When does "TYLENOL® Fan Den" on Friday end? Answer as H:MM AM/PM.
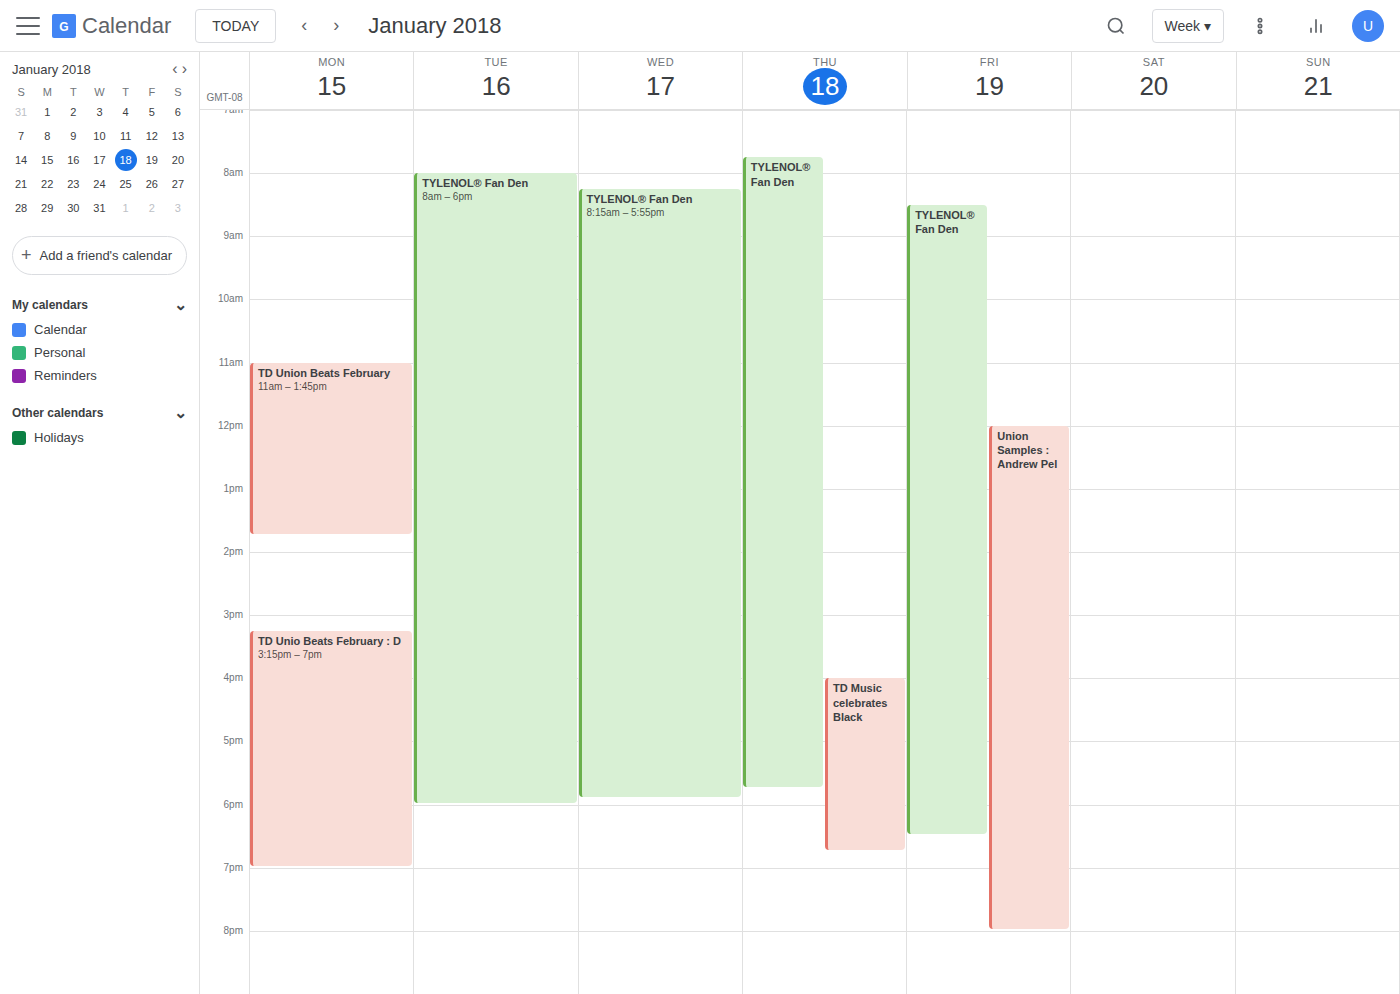
6:30 PM